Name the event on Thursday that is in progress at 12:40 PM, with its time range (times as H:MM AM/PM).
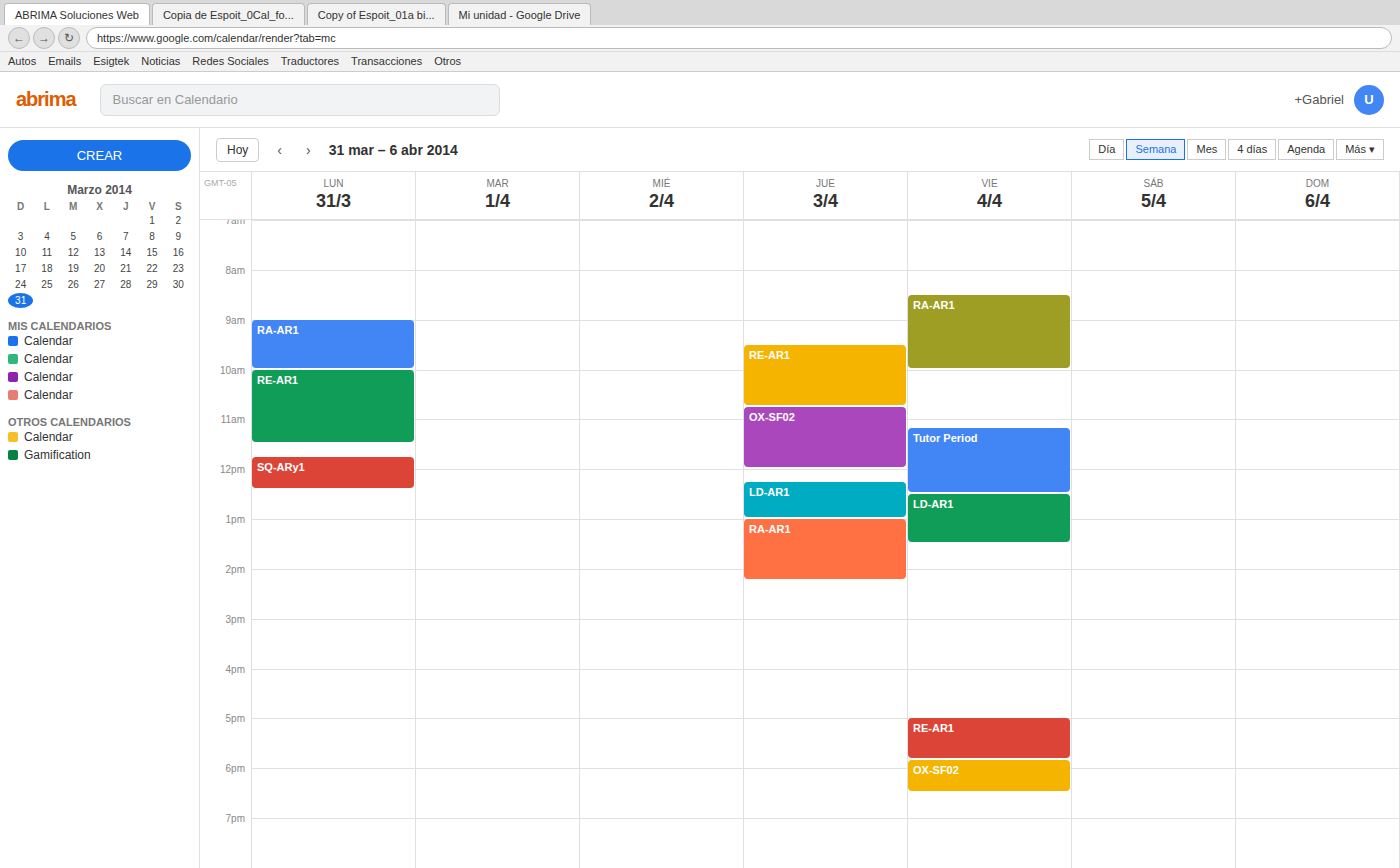
"LD-AR1", 12:15 PM to 1:00 PM